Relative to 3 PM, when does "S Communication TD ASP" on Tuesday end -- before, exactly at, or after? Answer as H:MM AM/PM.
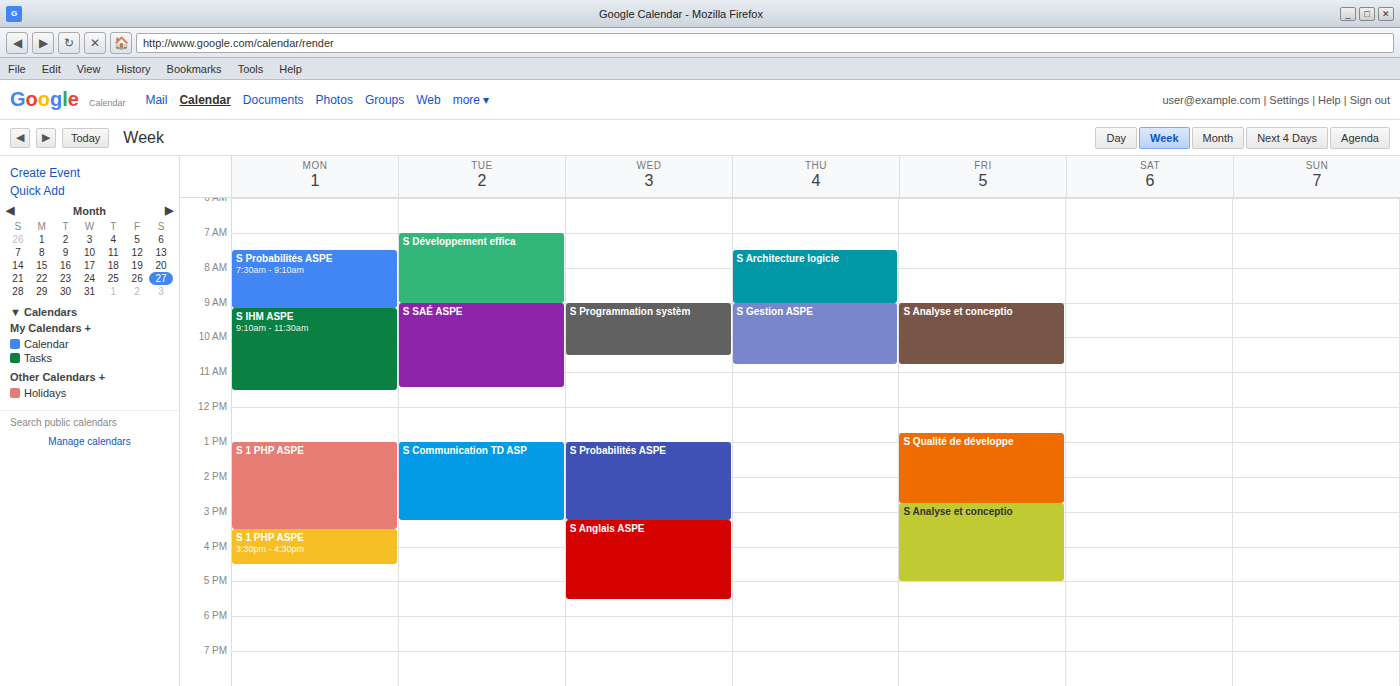
3:15 PM -- after 3 PM, 15 minutes below the 3 PM line.